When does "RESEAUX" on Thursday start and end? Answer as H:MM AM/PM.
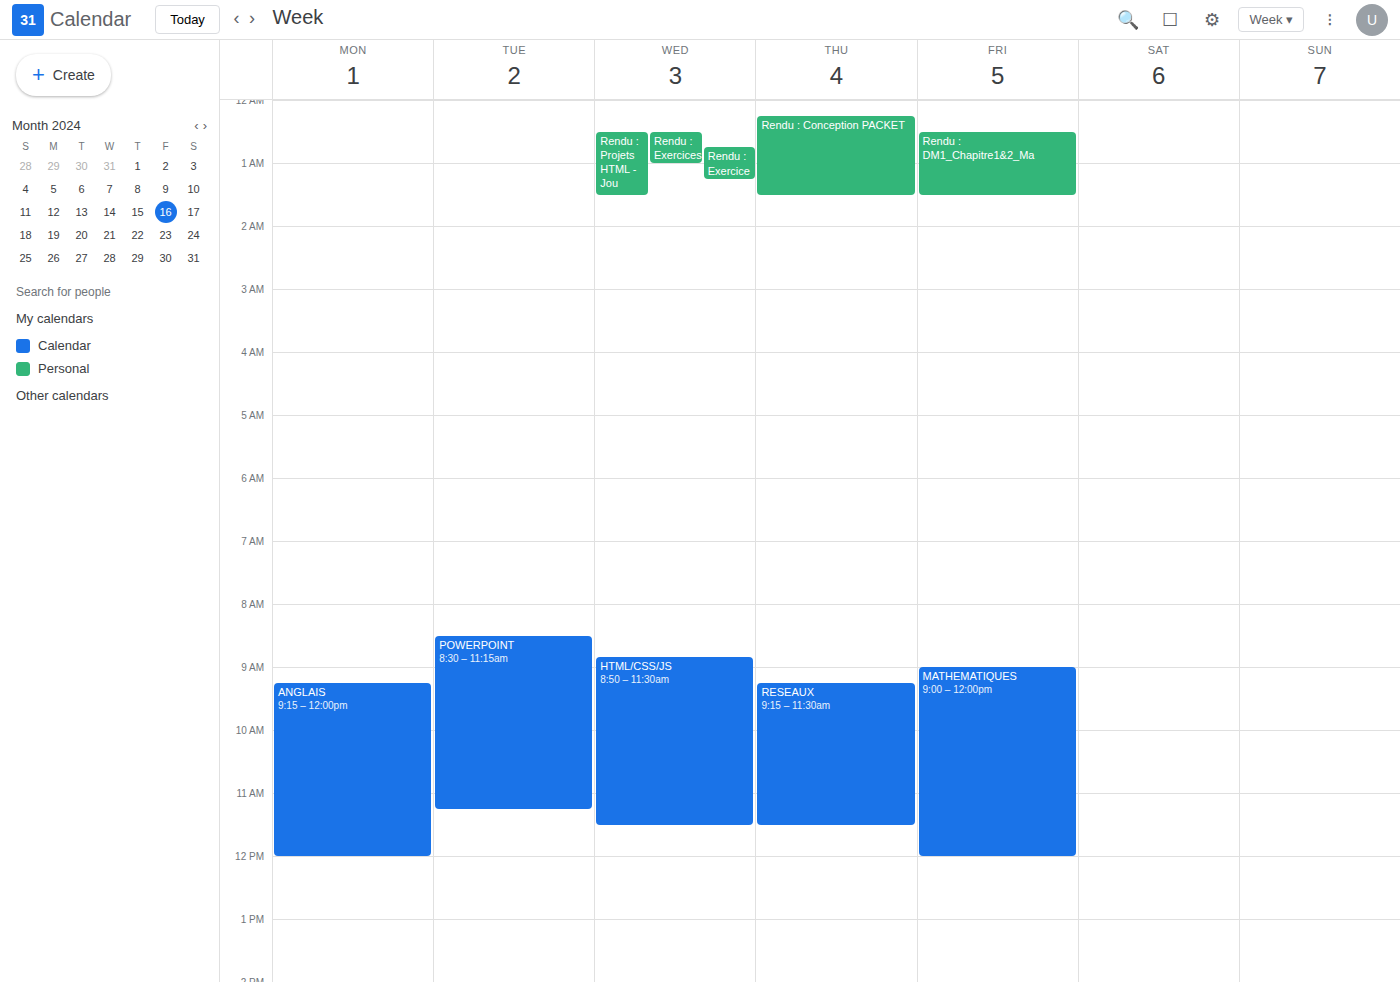
9:15 AM to 11:30 AM